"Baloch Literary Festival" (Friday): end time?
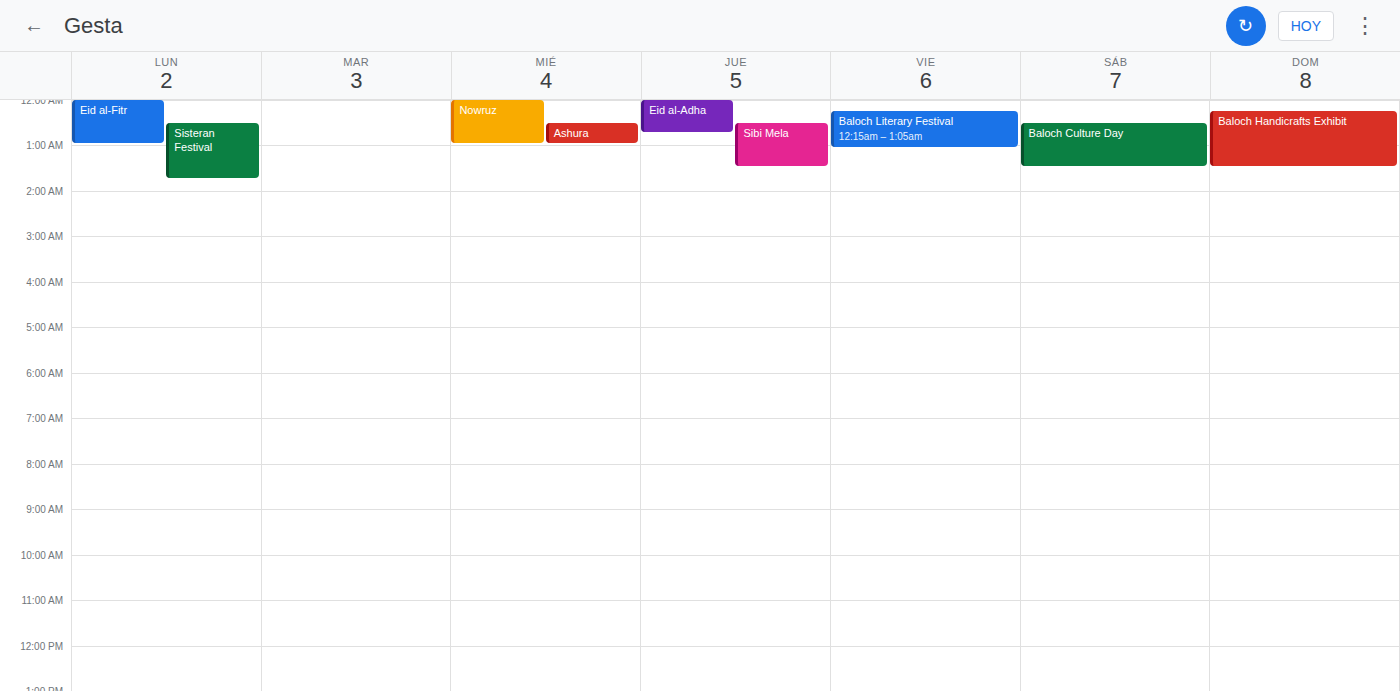
1:05 AM